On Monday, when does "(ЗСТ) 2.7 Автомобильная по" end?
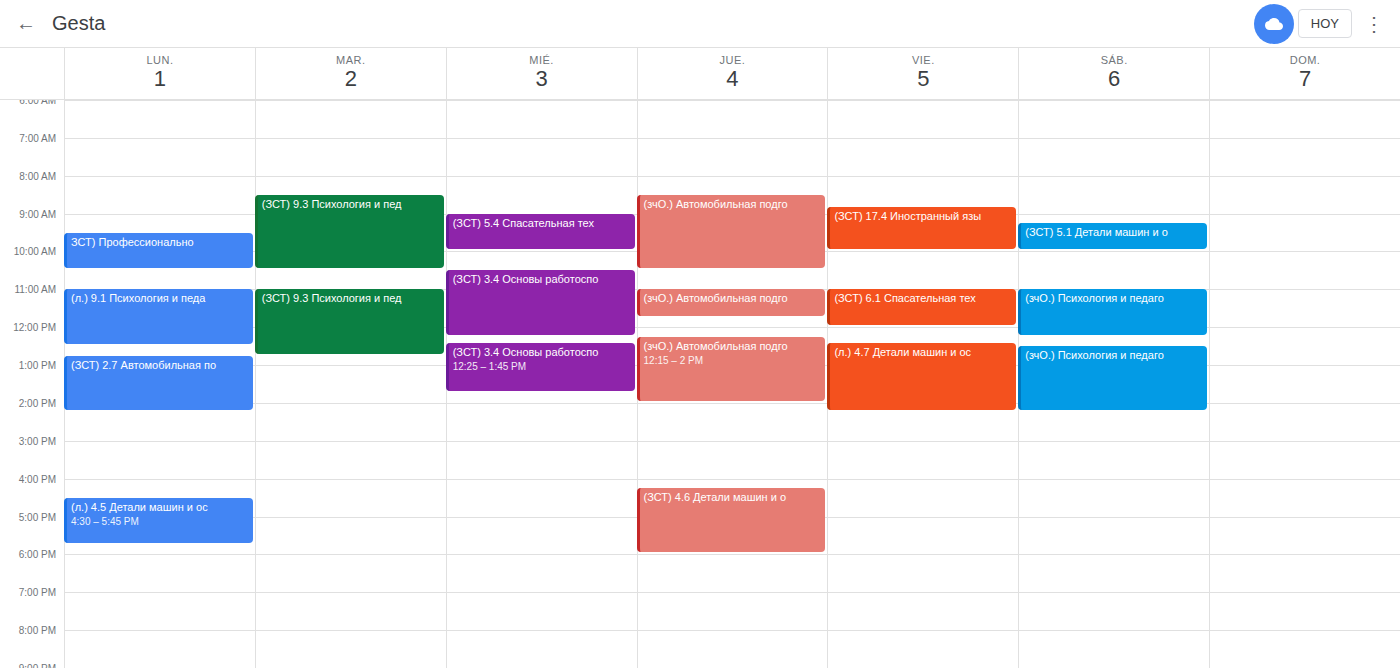
2:15 PM